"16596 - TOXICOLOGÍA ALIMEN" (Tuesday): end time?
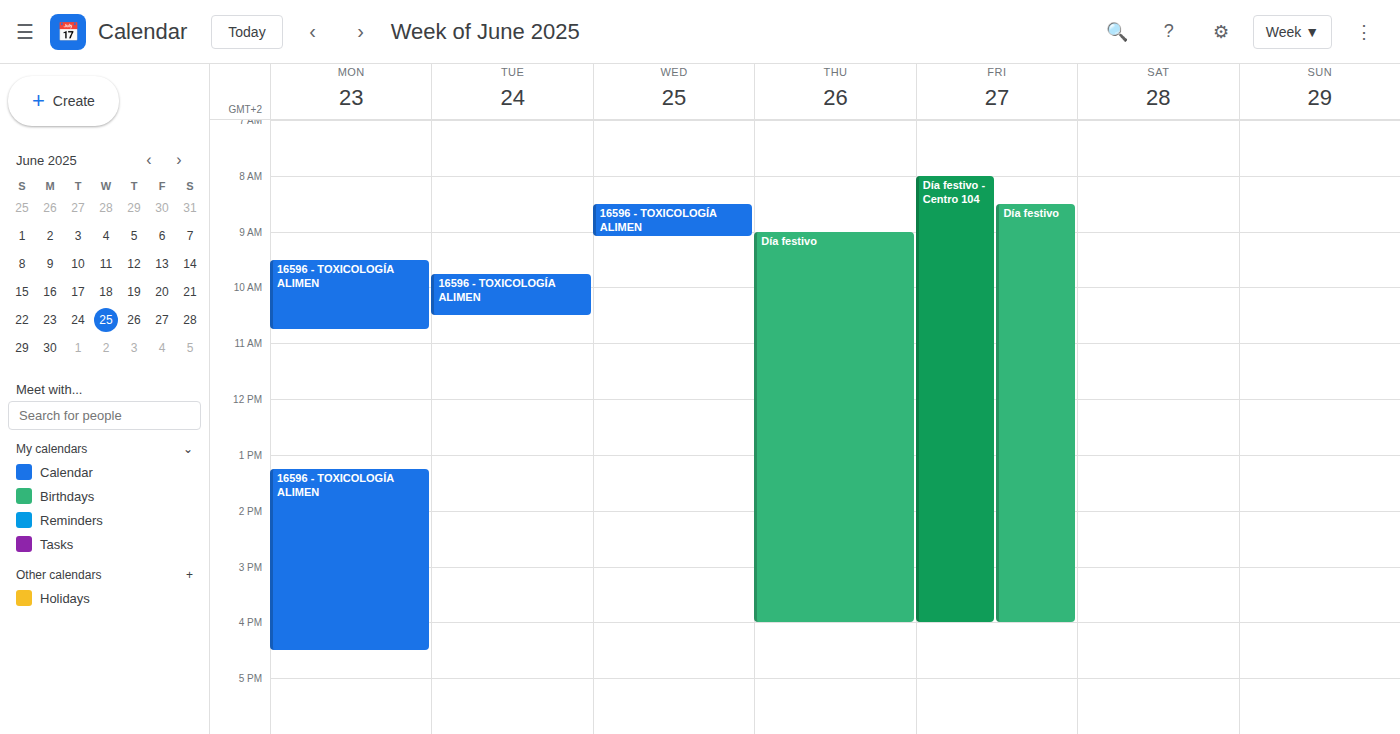
10:30 AM